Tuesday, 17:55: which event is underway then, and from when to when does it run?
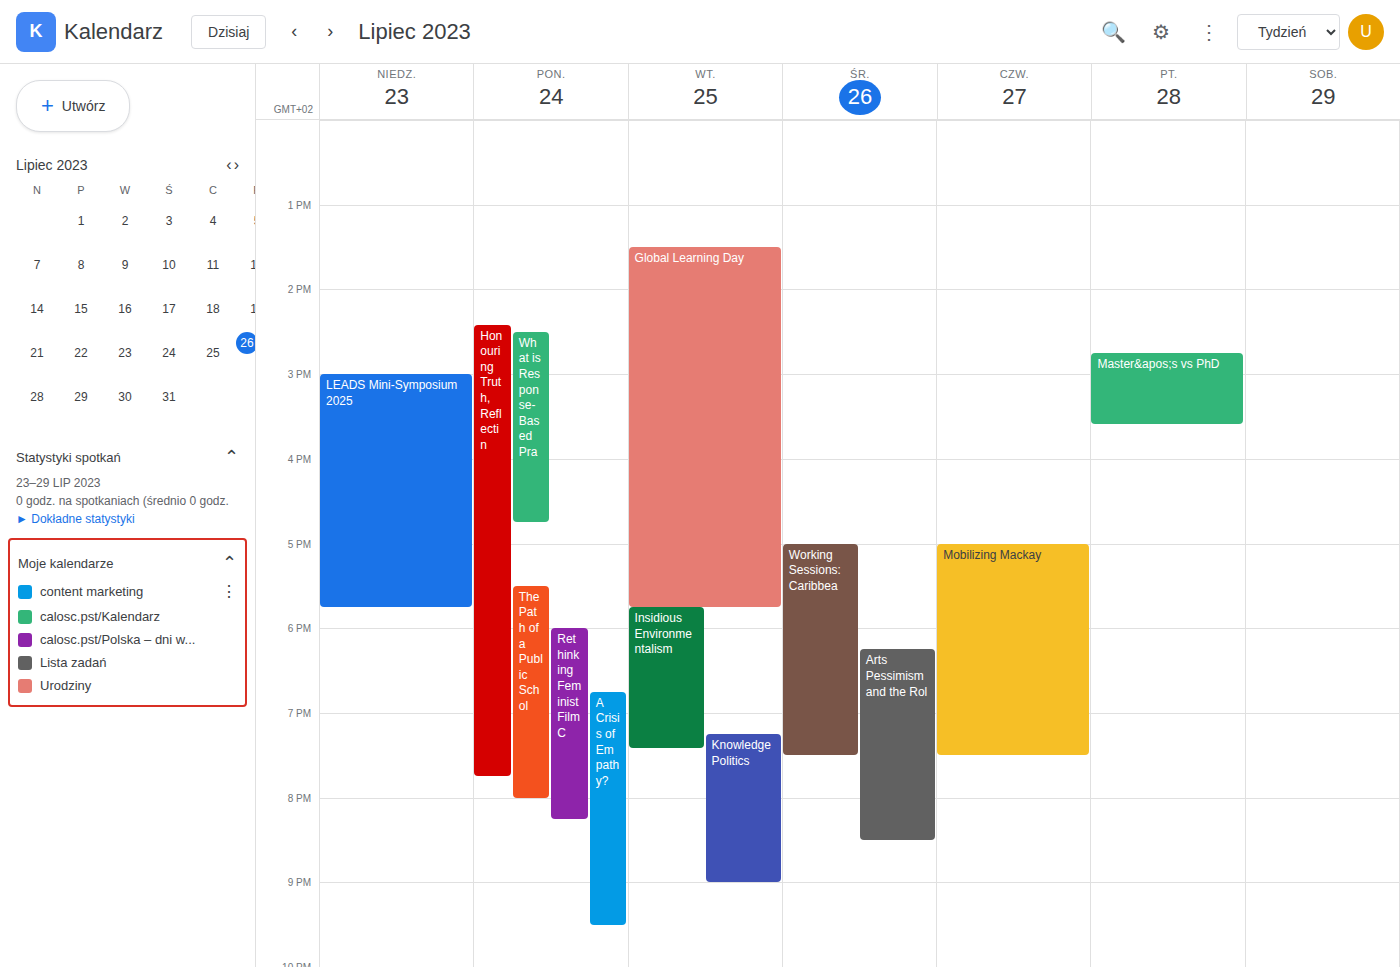
"Insidious Environmentalism", 17:45 to 19:25